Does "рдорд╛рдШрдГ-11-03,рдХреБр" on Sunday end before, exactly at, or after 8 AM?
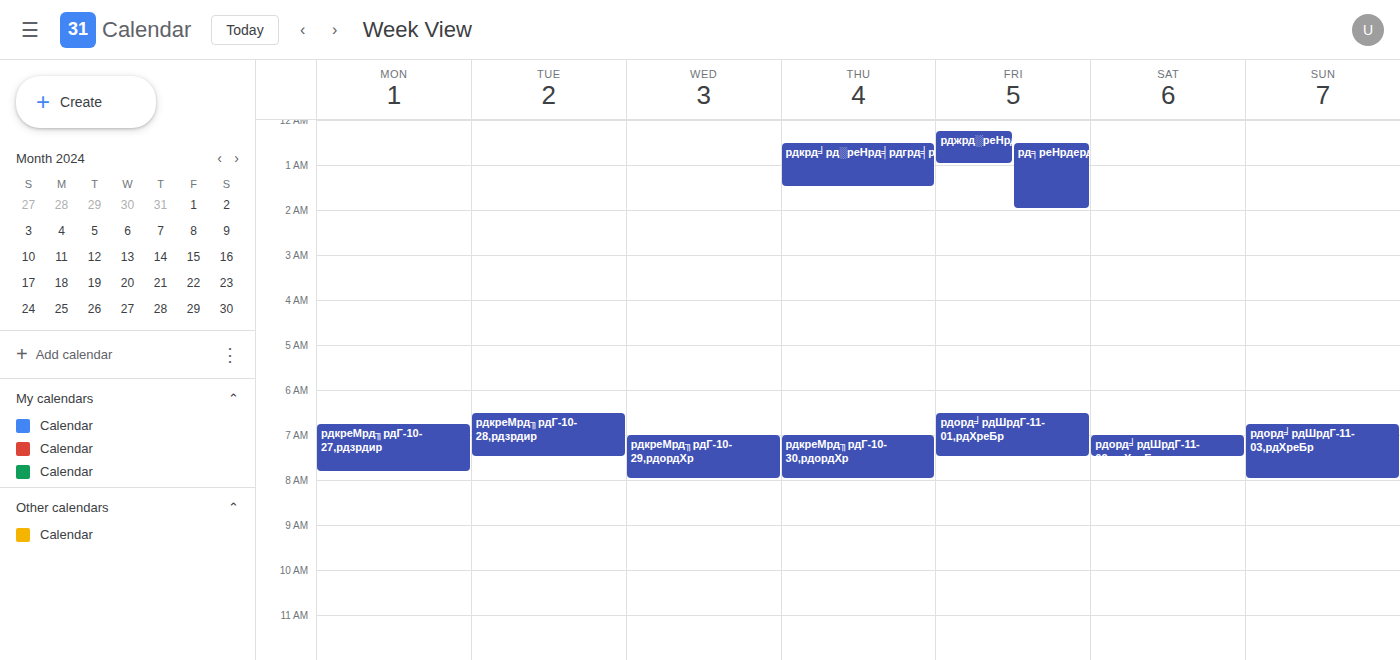
8:00 AM -- exactly at 8 AM, on the 8 AM line.